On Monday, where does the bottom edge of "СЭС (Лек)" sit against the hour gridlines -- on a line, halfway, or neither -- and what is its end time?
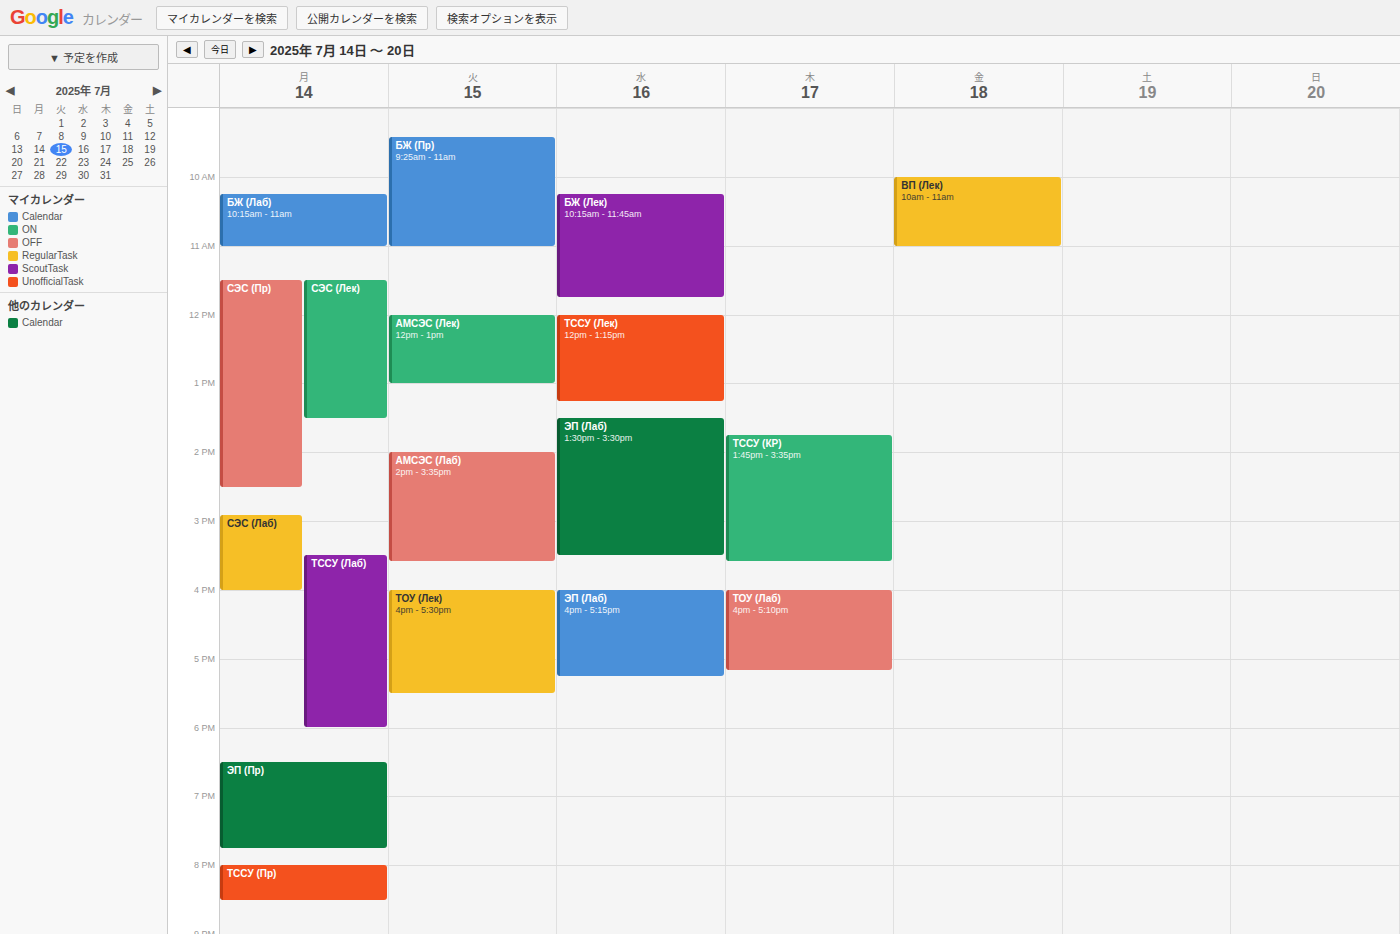
1:30 PM -- halfway between the 1 PM and 2 PM lines.